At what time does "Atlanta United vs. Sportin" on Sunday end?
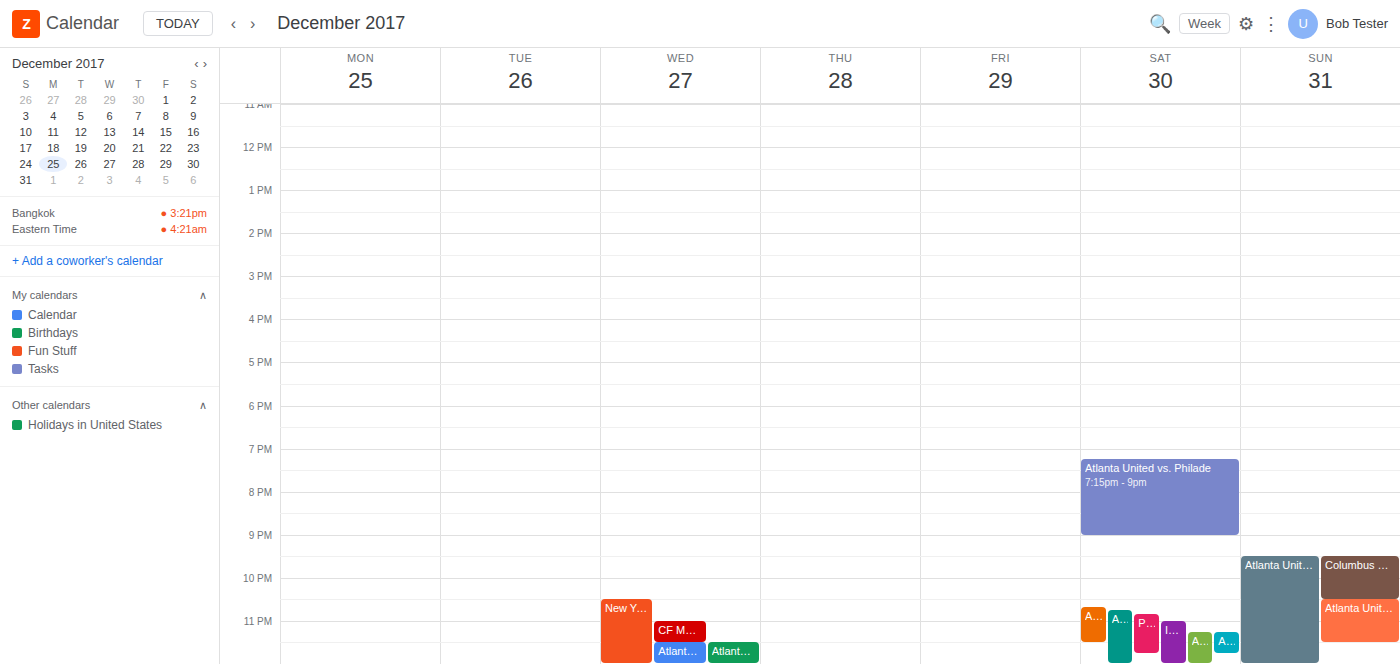
11:30 PM